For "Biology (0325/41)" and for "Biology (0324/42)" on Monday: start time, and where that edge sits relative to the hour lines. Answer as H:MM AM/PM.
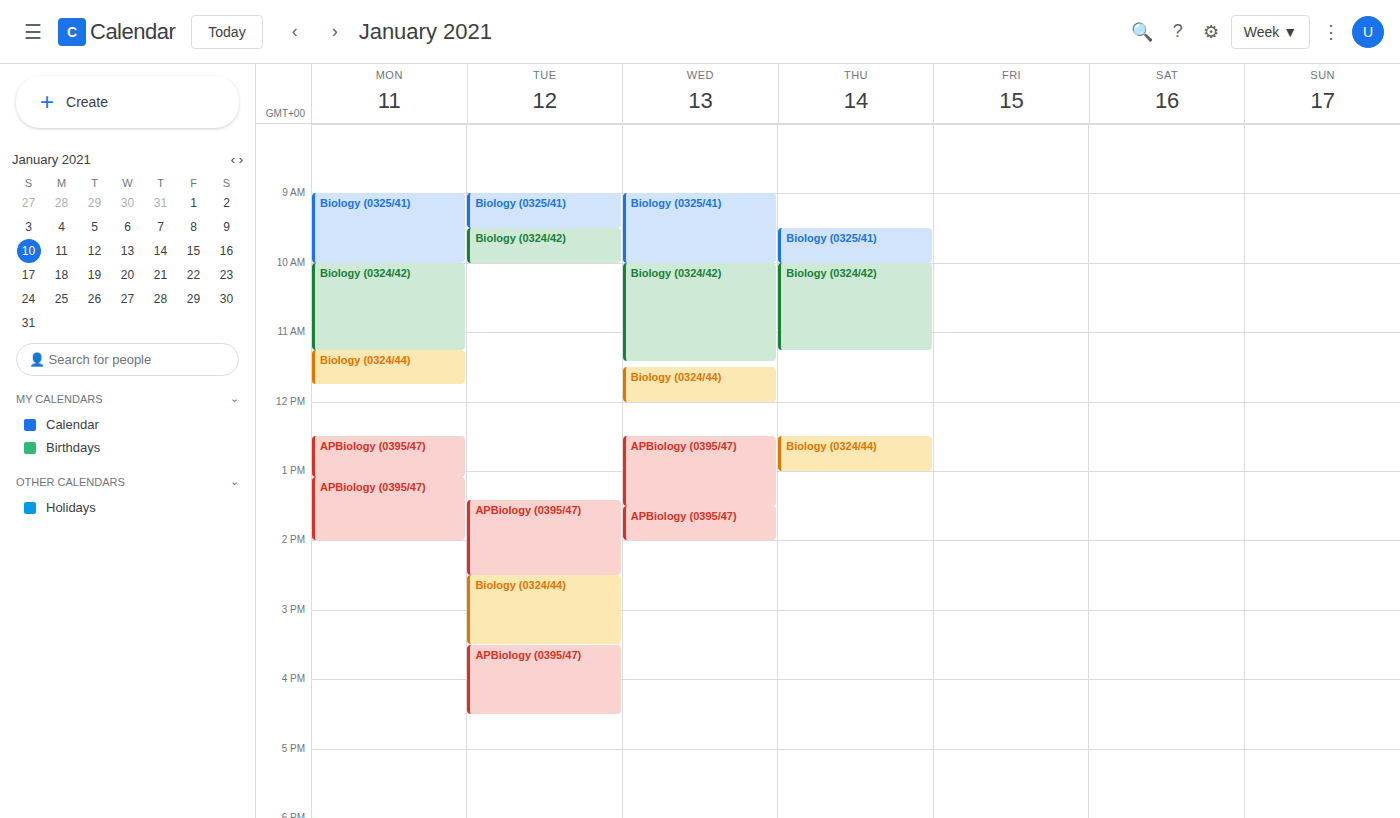
"Biology (0325/41)": 9:00 AM, exactly on the 9 AM line. "Biology (0324/42)": 10:00 AM, exactly on the 10 AM line.